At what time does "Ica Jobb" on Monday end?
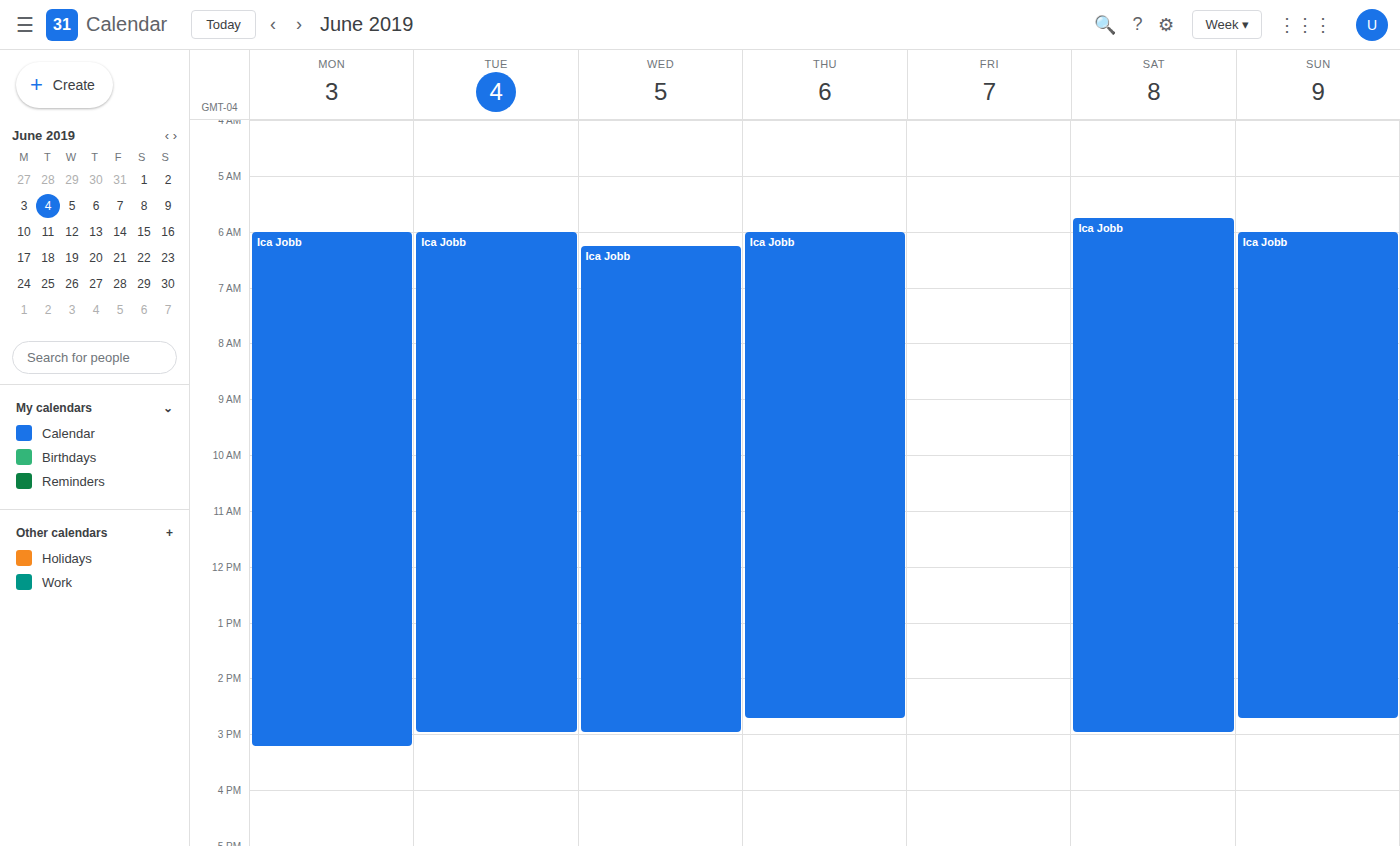
3:15 PM